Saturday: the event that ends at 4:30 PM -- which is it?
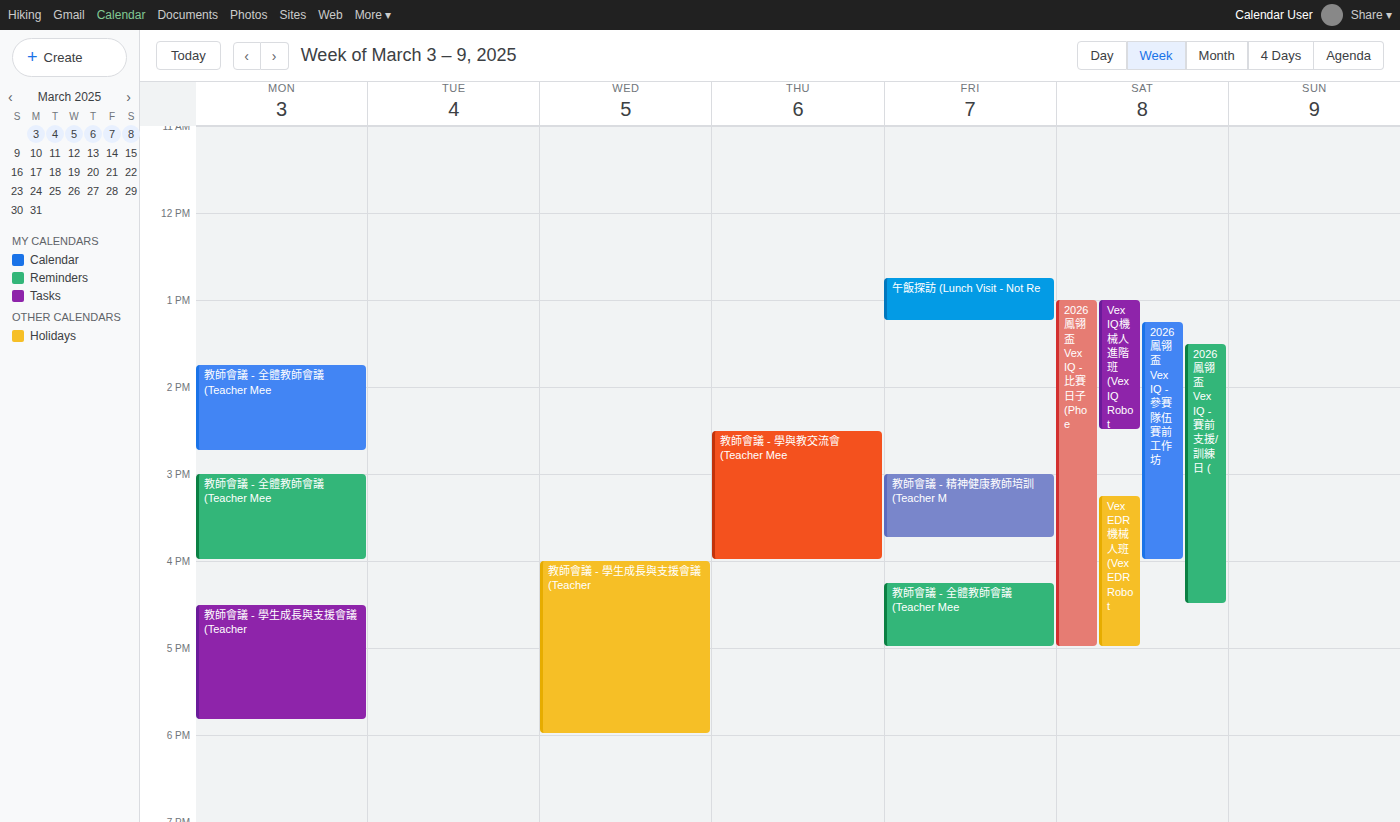
"2026鳳翎盃Vex IQ - 賽前支援/訓練日 ("